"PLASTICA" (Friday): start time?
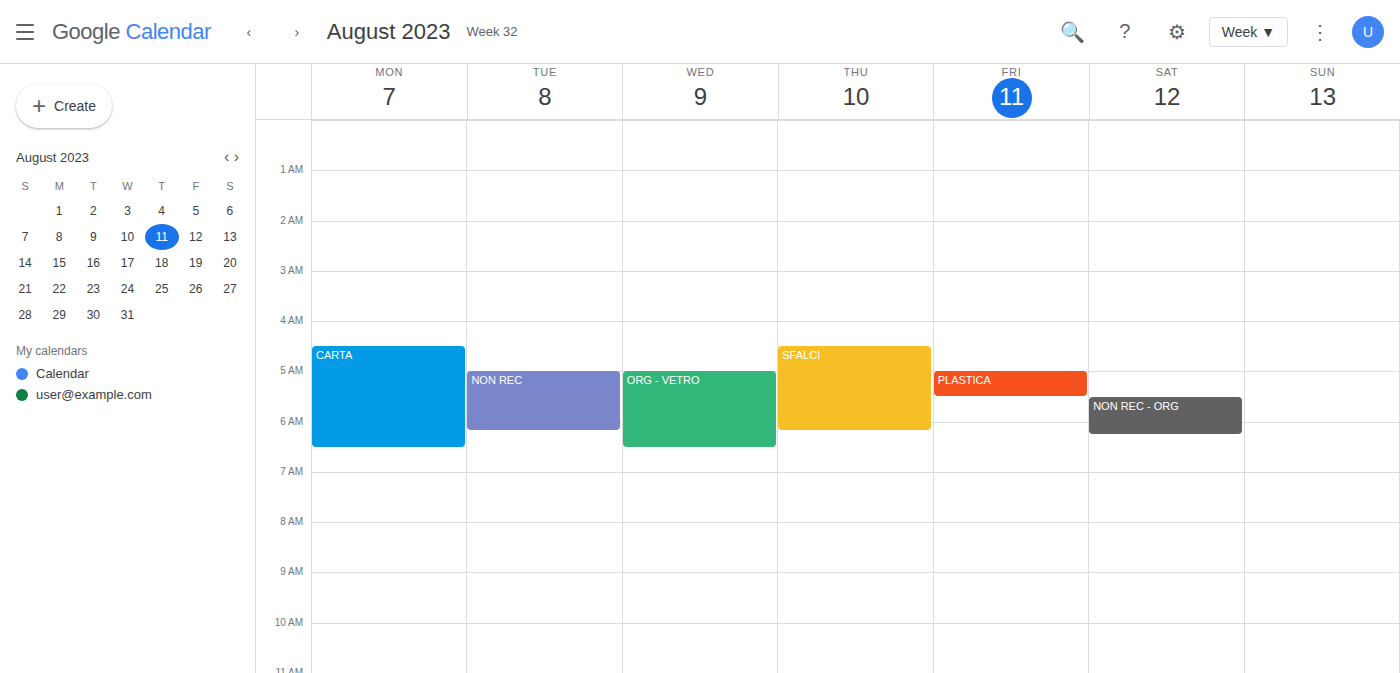
5:00 AM